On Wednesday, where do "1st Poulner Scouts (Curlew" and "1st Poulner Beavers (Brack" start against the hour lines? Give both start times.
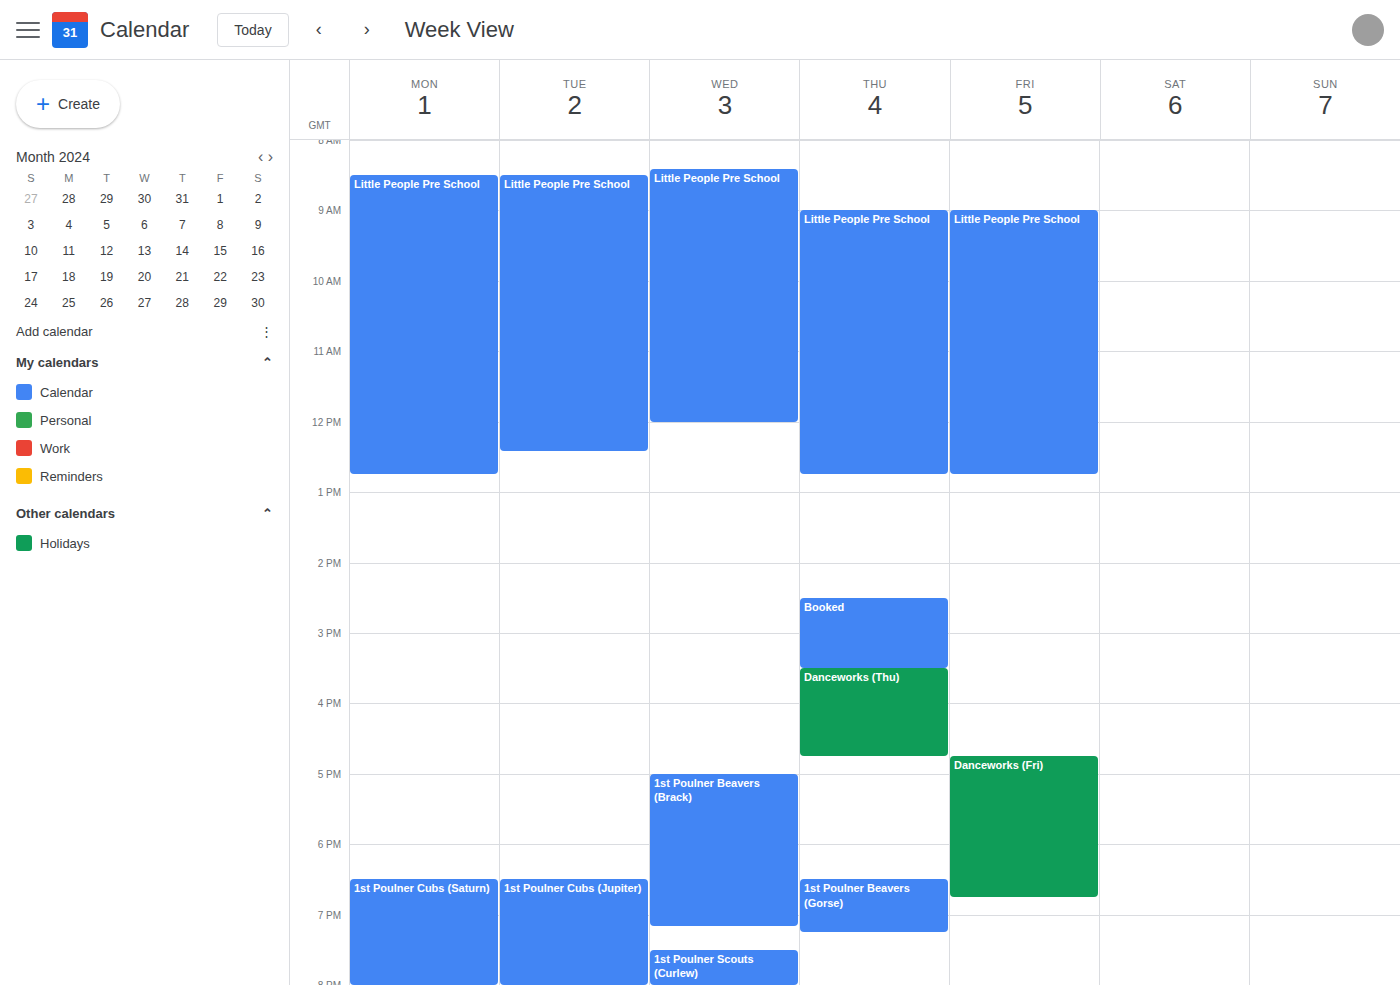
"1st Poulner Scouts (Curlew": 7:30 PM, halfway between the 7 PM and 8 PM lines. "1st Poulner Beavers (Brack": 5:00 PM, exactly on the 5 PM line.